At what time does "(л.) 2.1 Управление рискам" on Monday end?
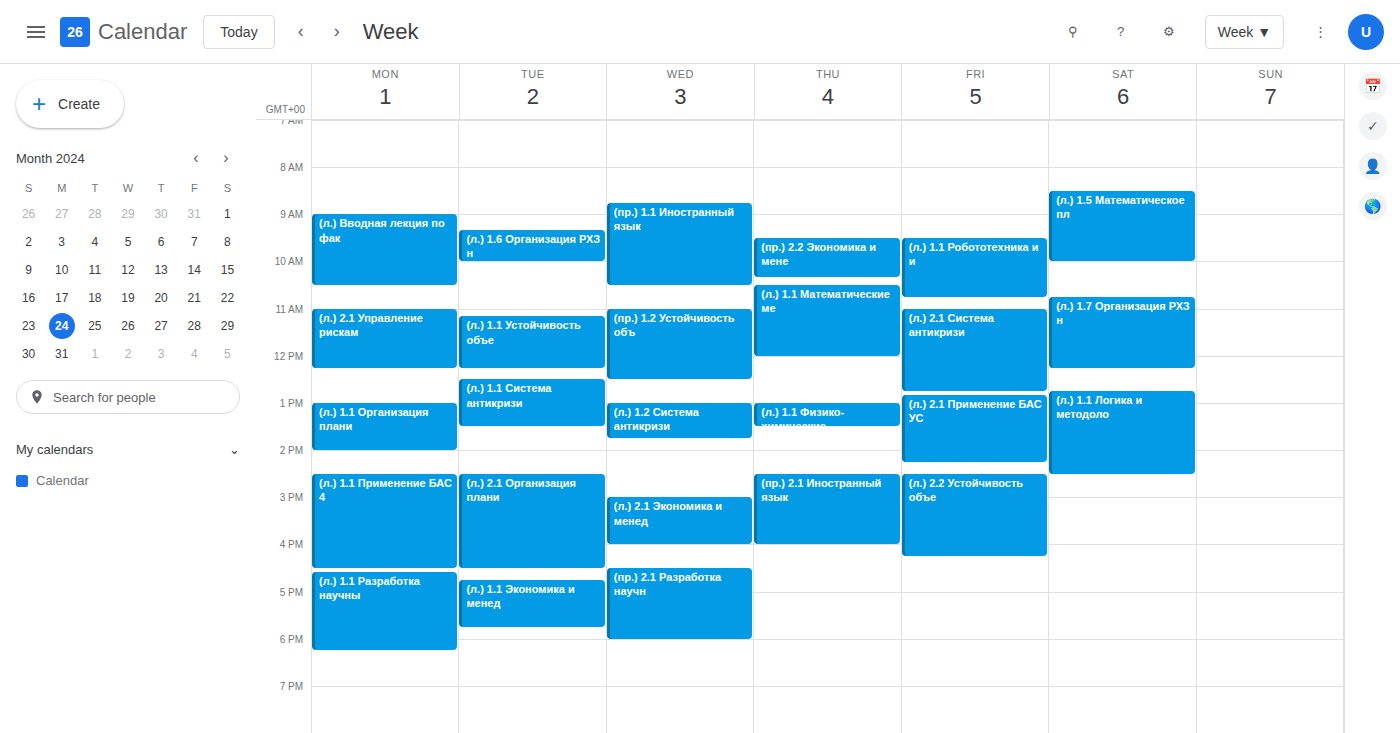
12:15 PM